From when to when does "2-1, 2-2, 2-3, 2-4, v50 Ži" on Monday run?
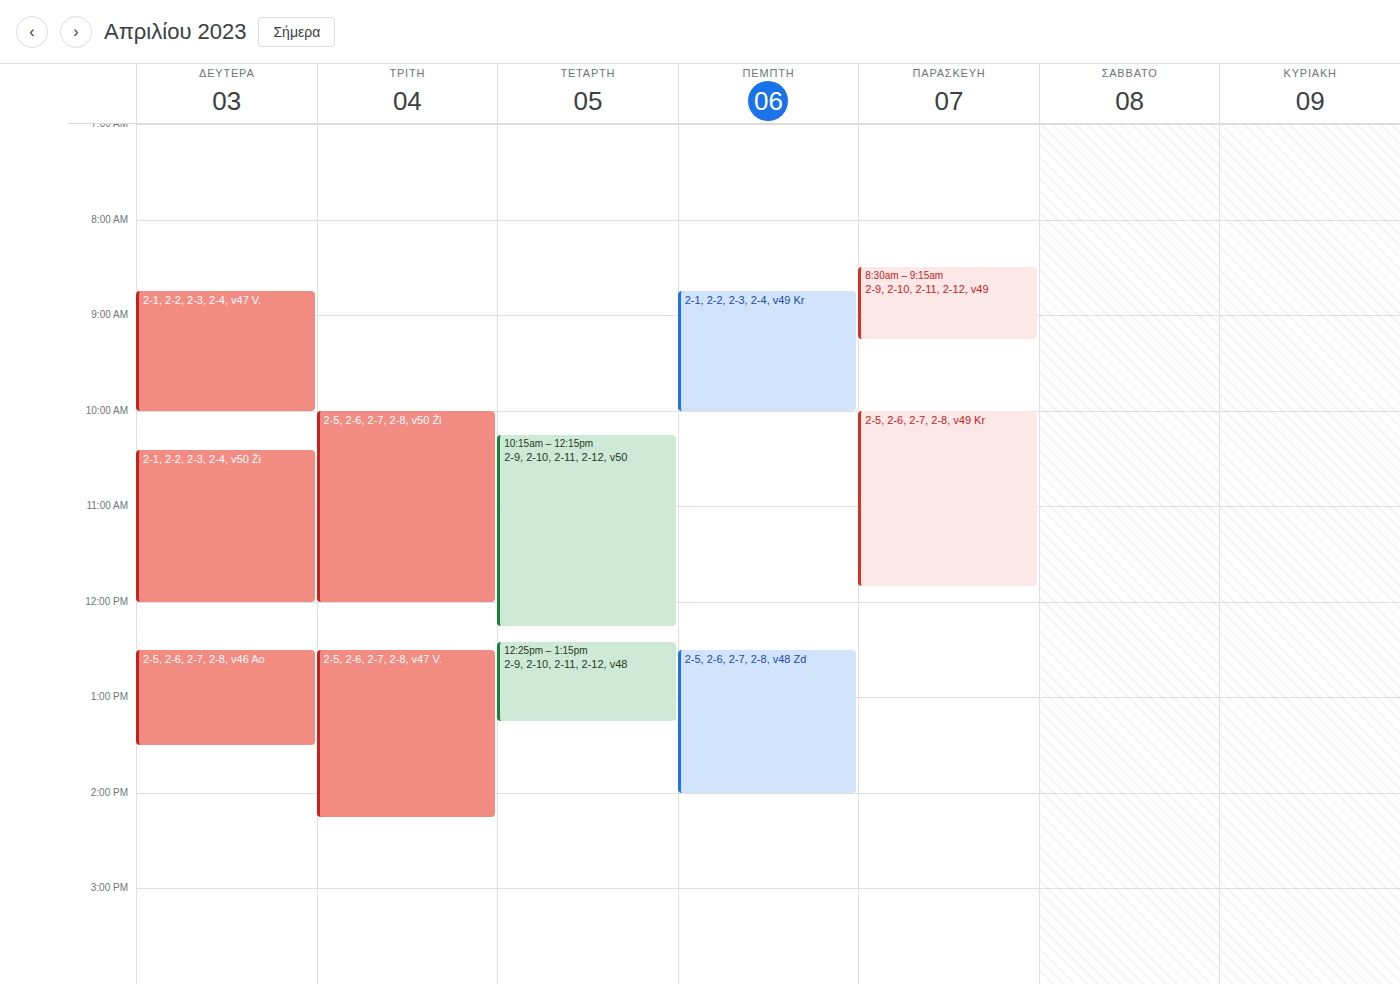
10:25 AM to 12:00 PM